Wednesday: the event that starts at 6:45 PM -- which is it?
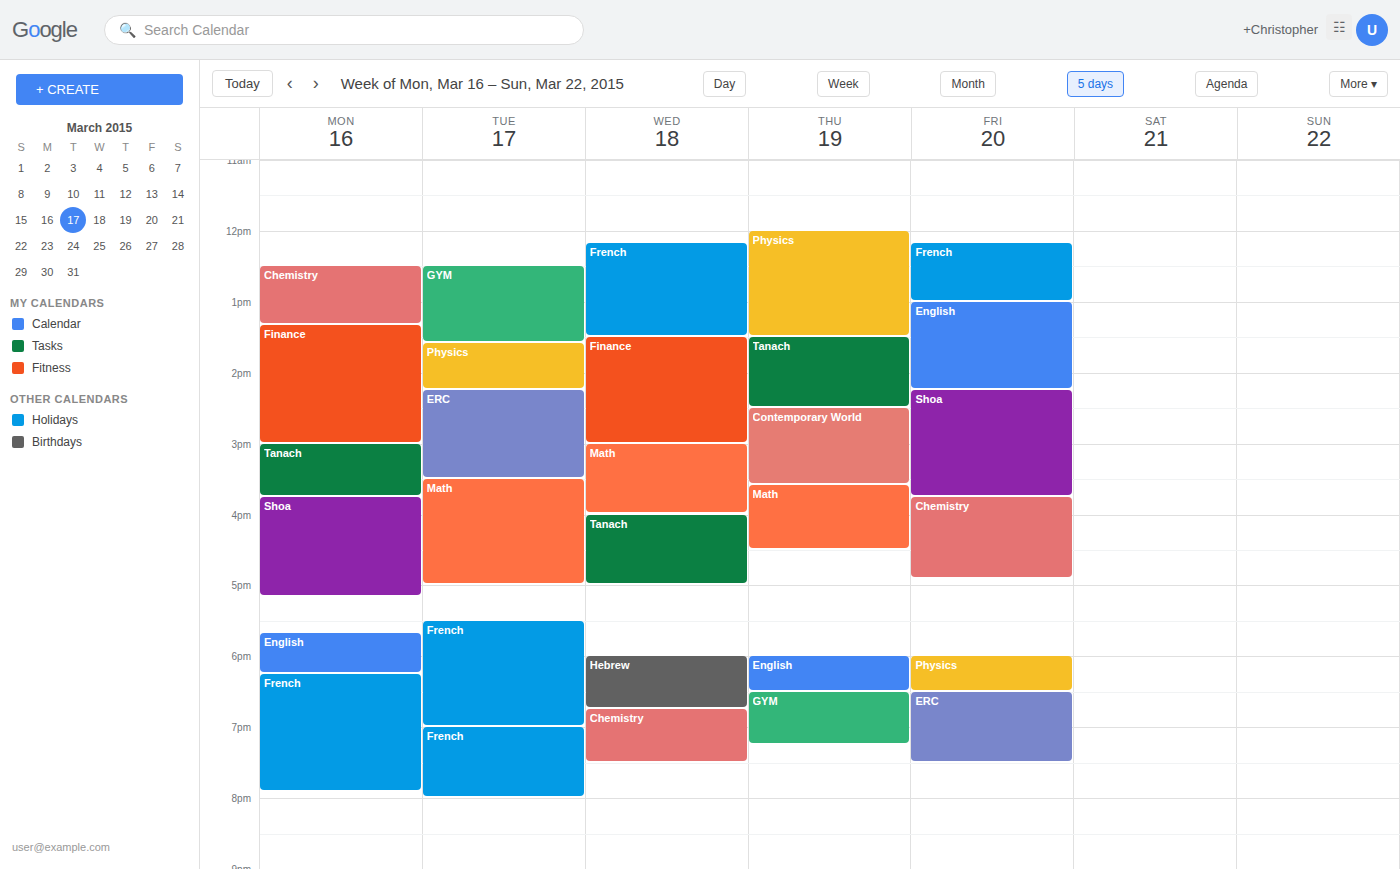
"Chemistry"